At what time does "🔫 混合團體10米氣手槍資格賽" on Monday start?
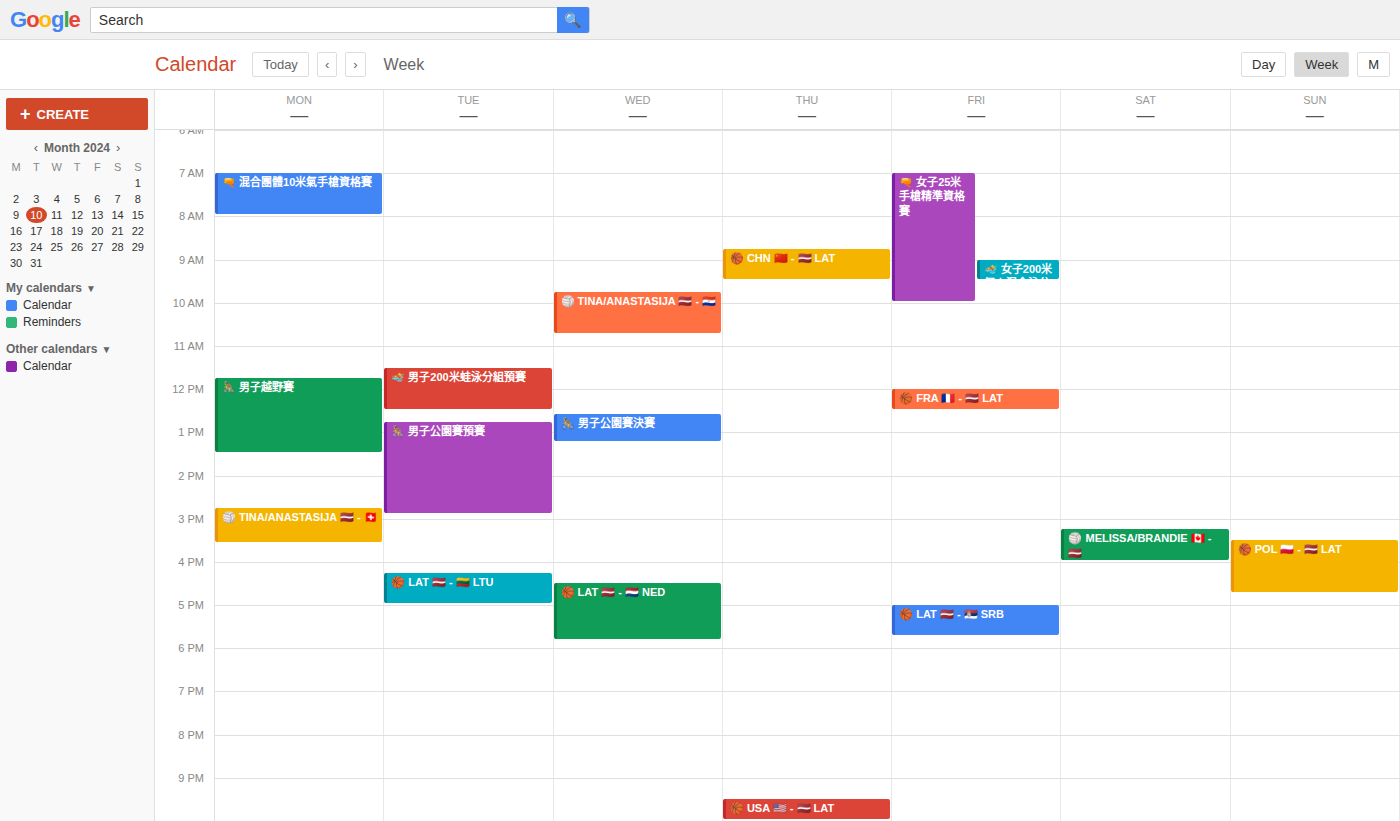
7:00 AM